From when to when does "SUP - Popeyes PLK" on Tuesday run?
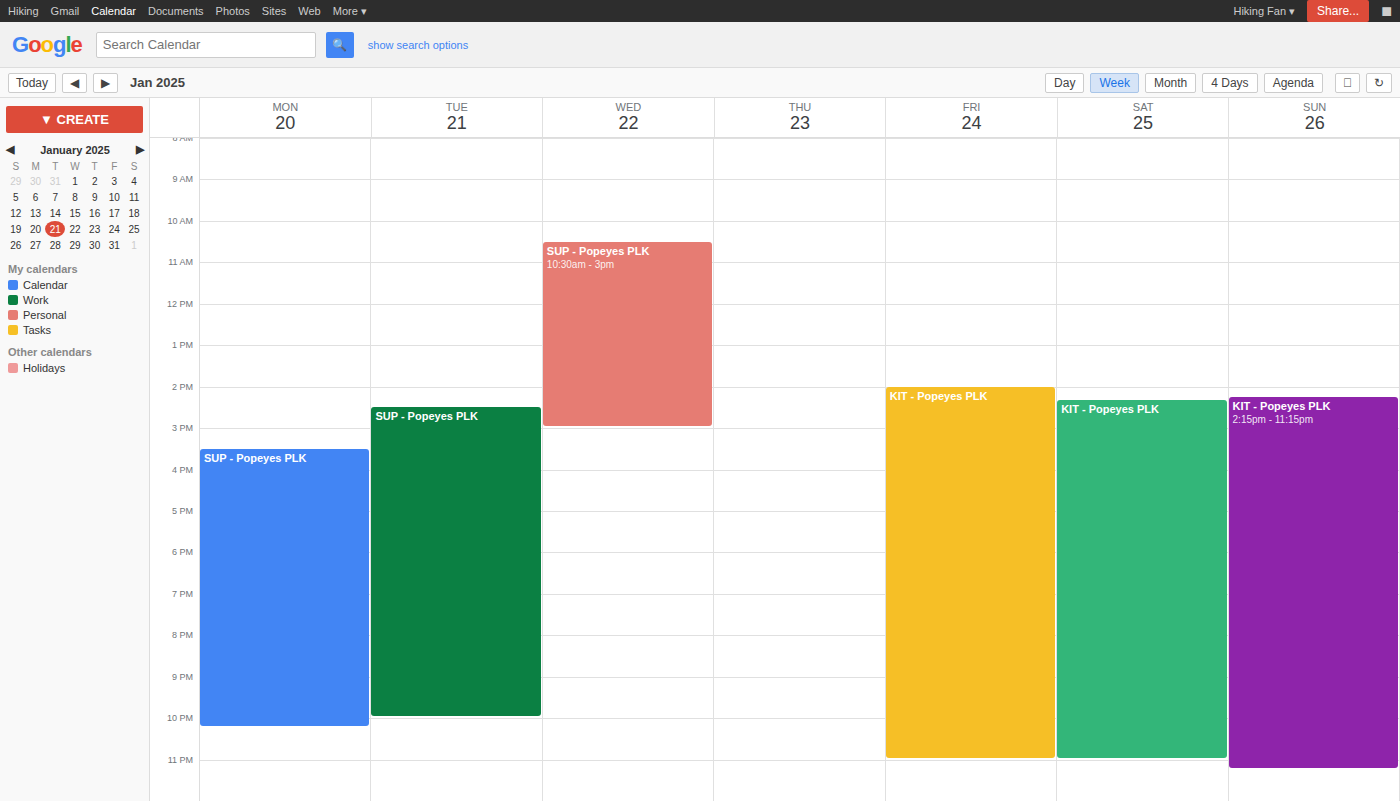
2:30 PM to 10:00 PM